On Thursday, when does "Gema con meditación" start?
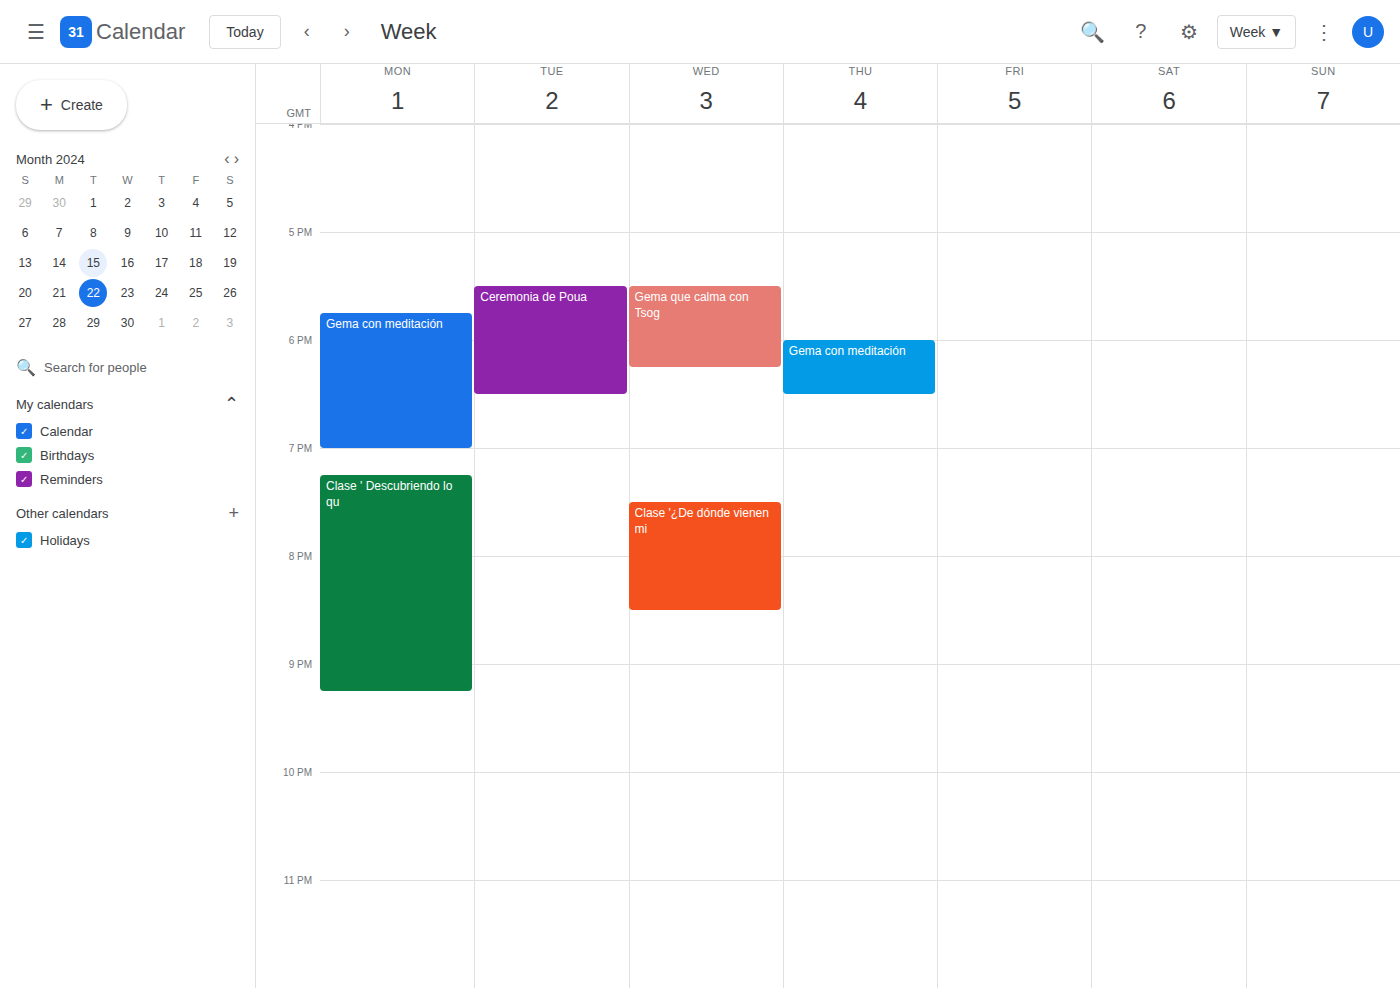
6:00 PM